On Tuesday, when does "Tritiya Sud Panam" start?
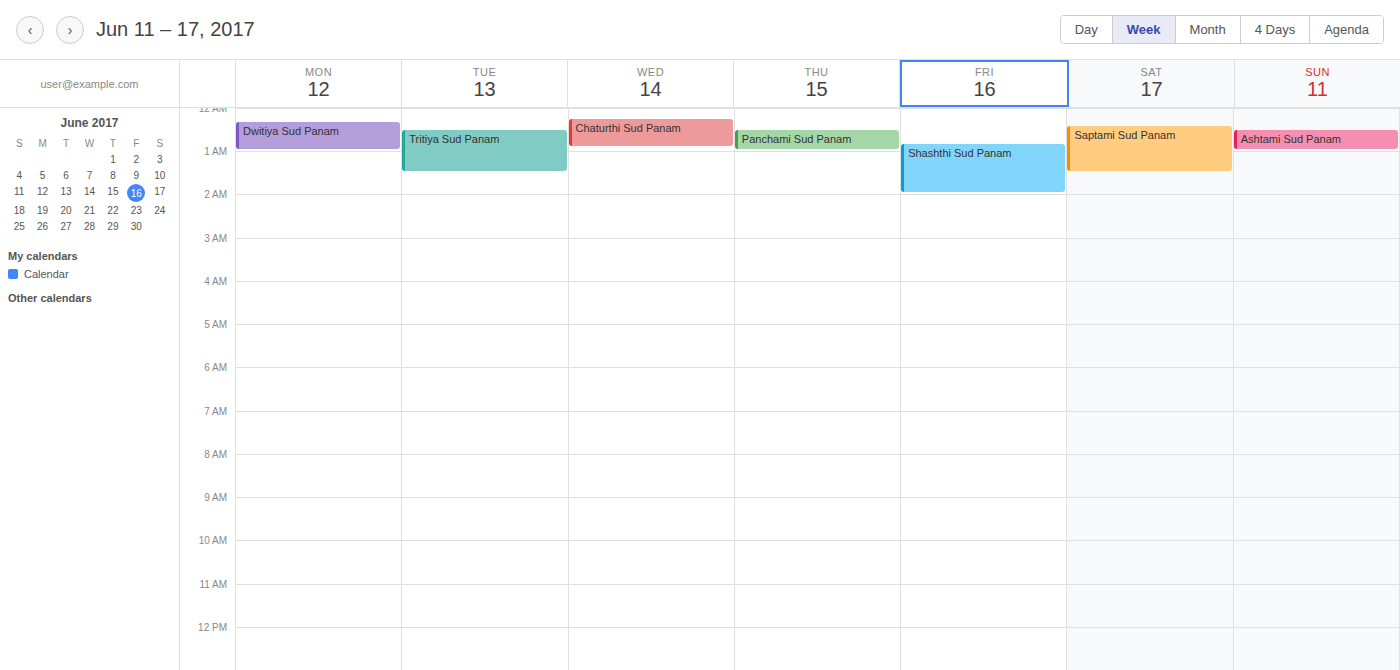
12:30 AM